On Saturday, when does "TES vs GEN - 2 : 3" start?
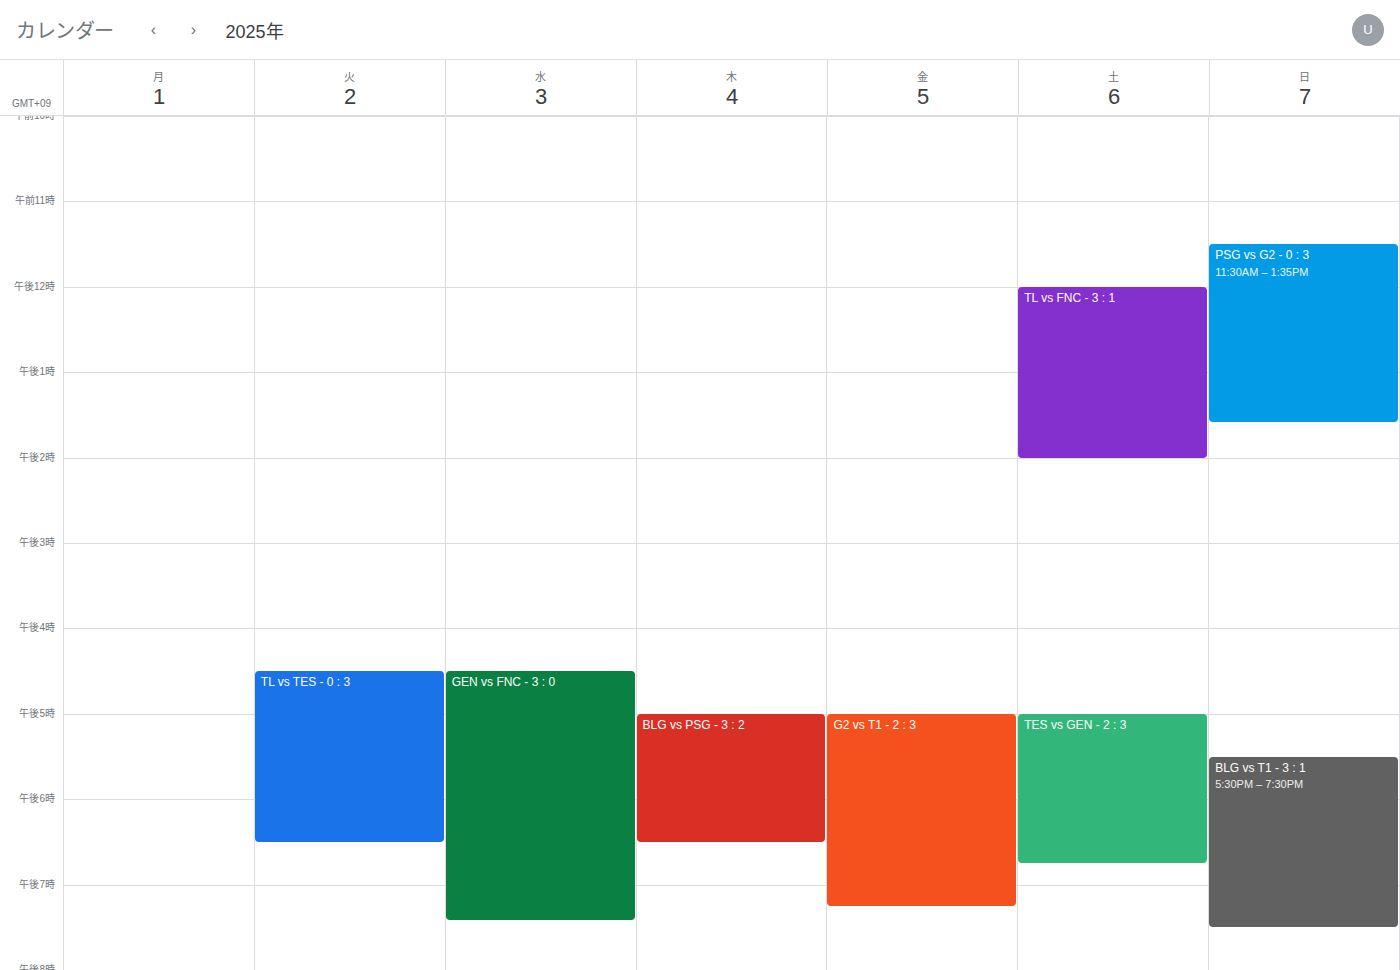
5:00 PM